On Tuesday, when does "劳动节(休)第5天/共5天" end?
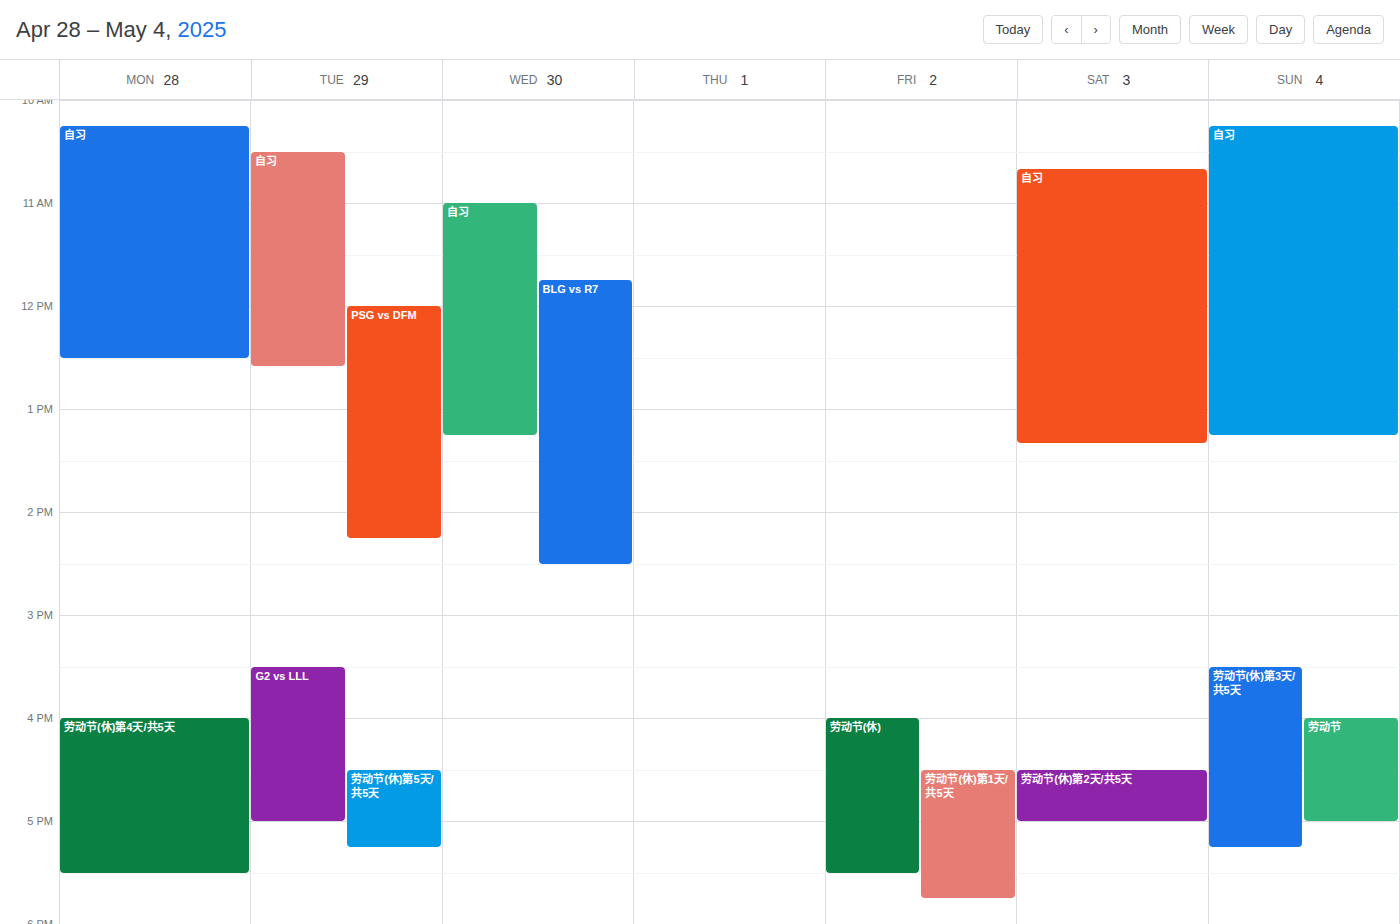
5:15 PM